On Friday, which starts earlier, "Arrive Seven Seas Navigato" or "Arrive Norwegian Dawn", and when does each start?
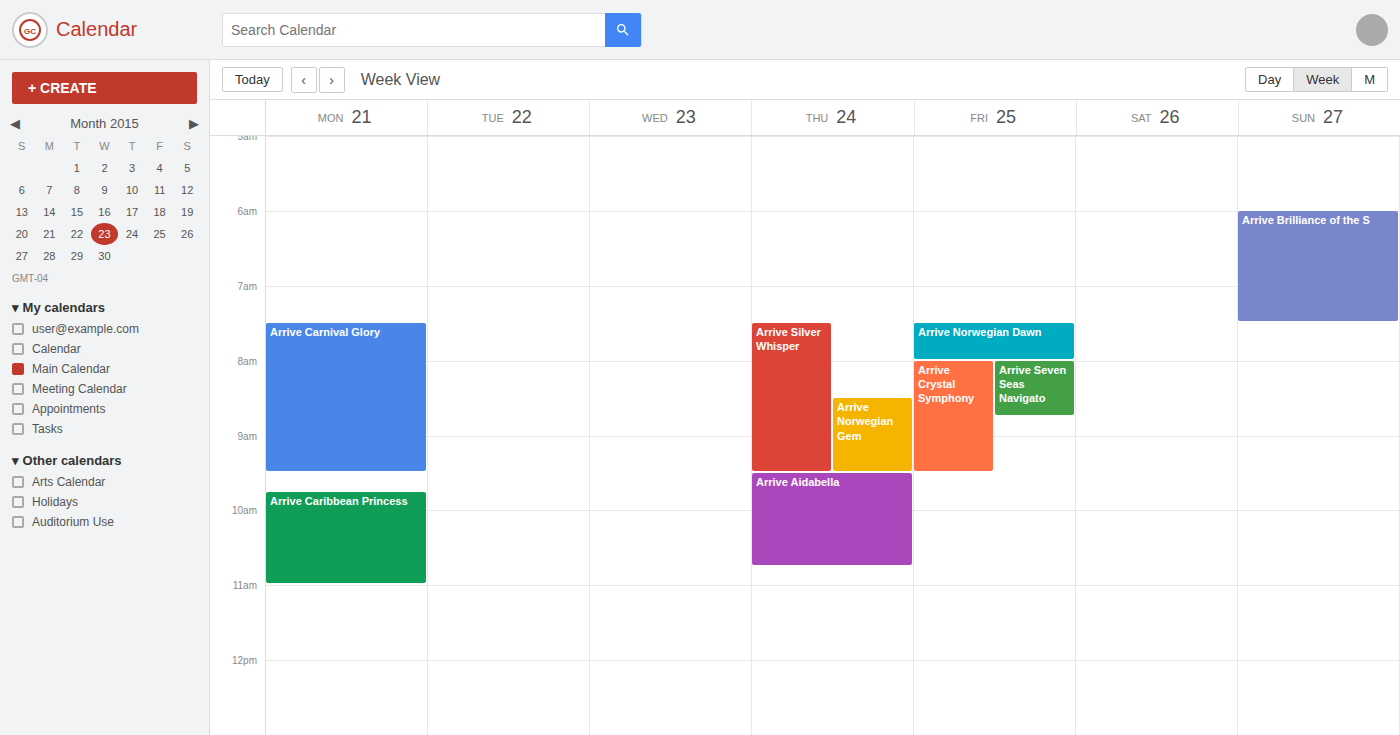
"Arrive Norwegian Dawn" 7:30 AM; "Arrive Seven Seas Navigato" 8:00 AM.